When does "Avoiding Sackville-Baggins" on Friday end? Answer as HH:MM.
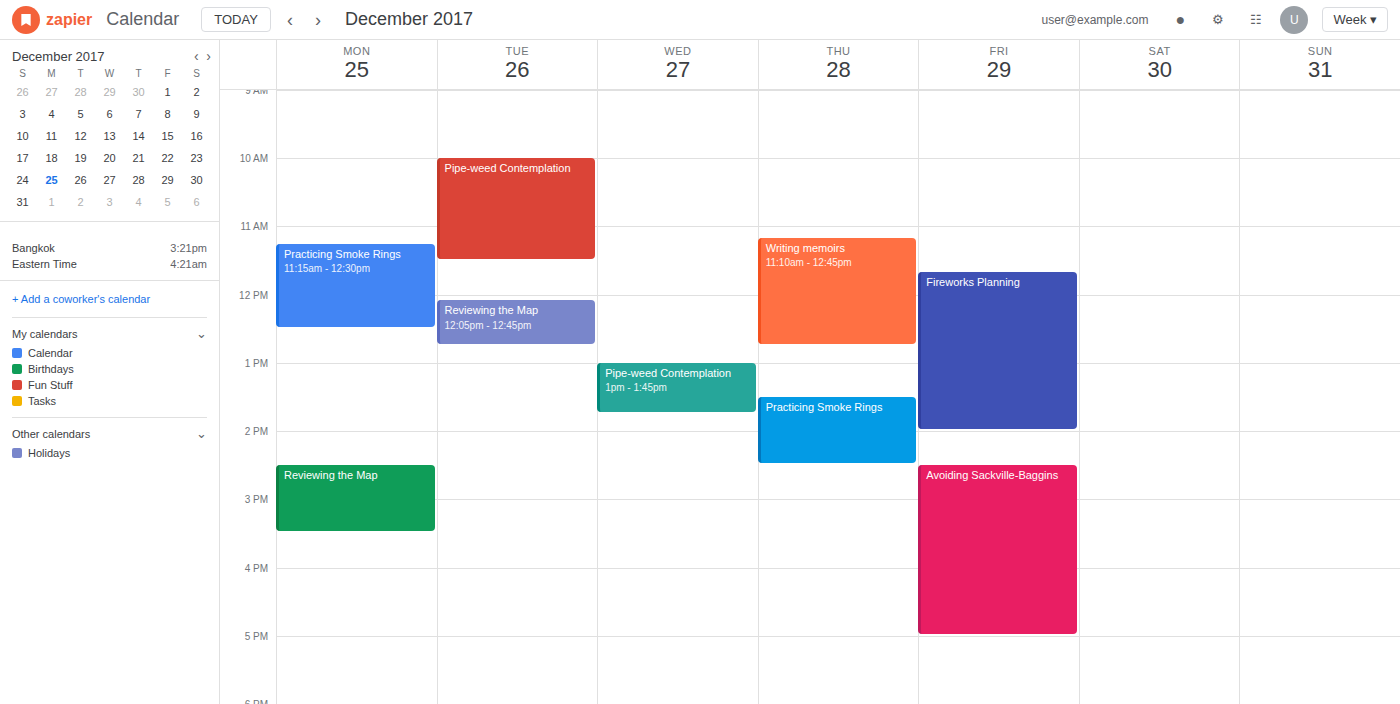
17:00